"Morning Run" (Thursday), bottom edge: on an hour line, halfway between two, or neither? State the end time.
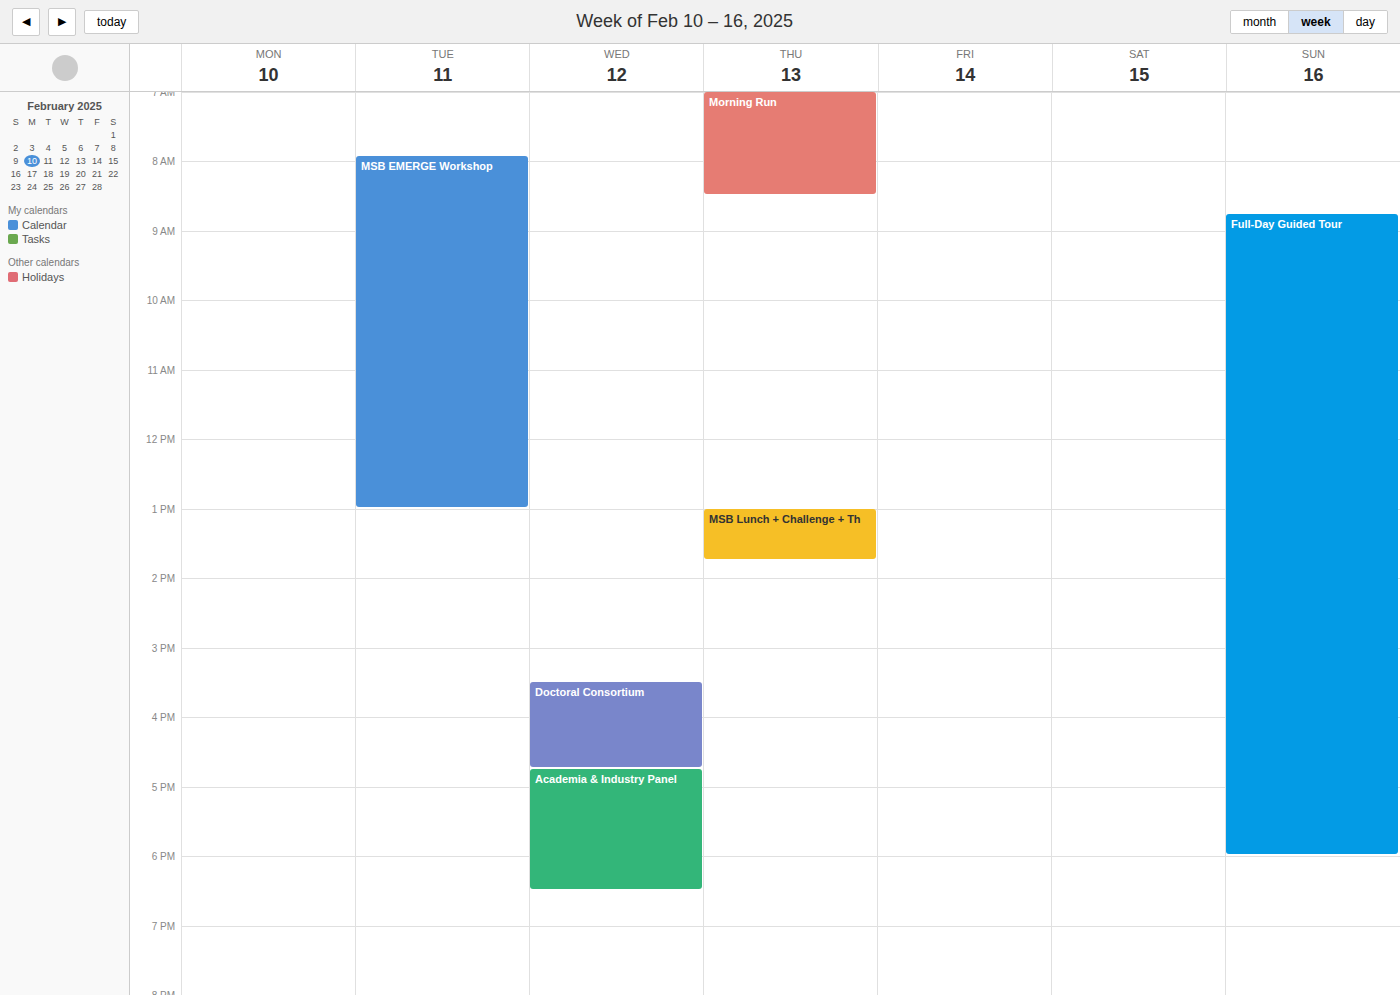
8:30 AM -- halfway between the 8 AM and 9 AM lines.